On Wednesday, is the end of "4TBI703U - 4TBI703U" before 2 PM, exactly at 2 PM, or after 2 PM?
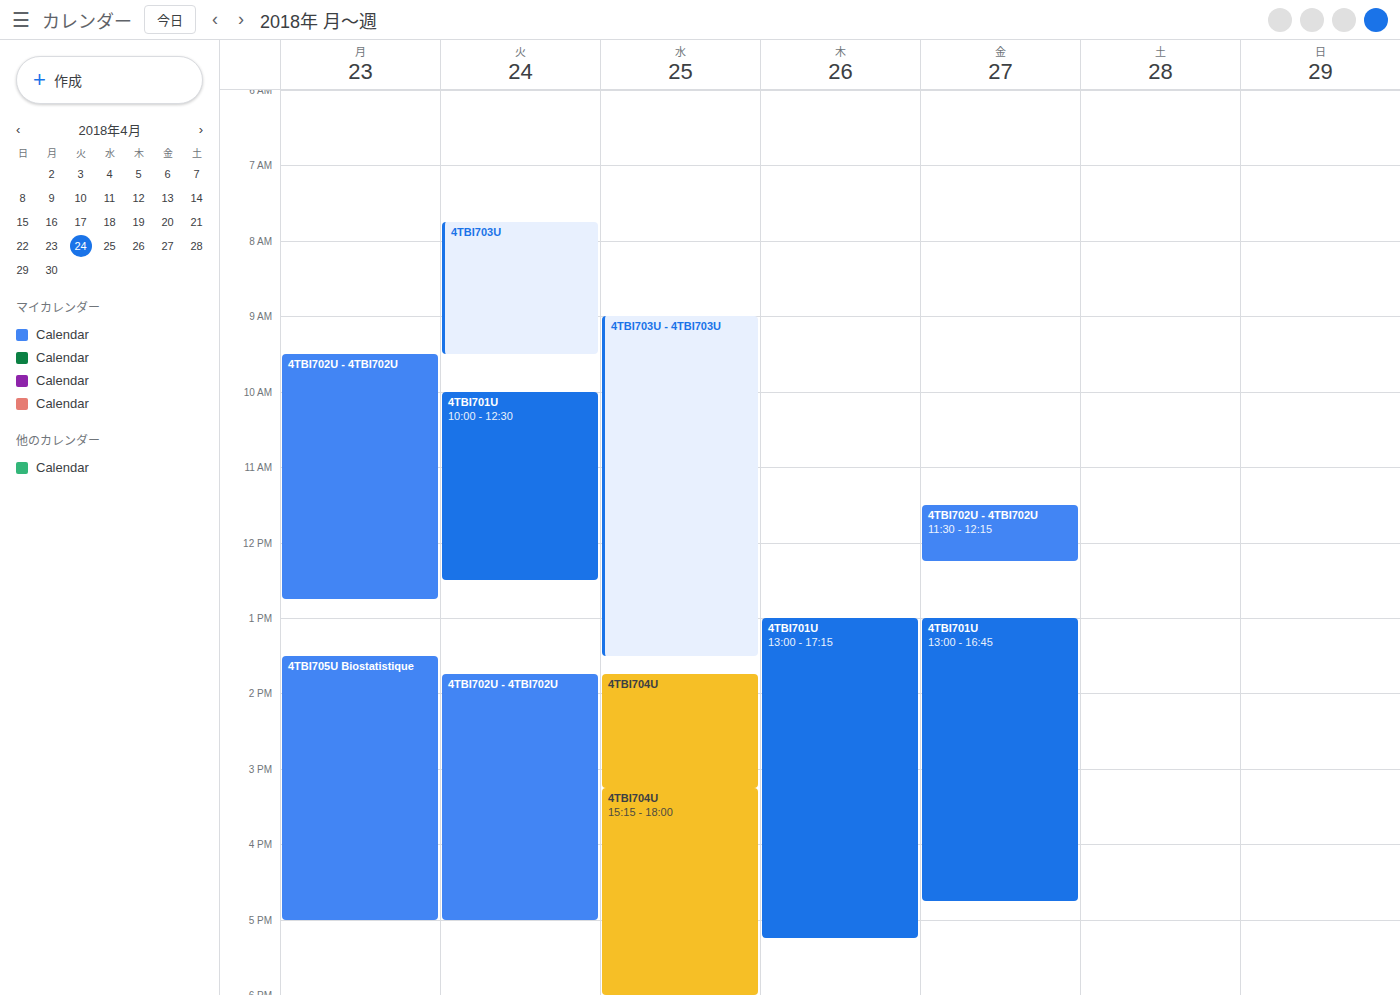
1:30 PM -- before 2 PM, 30 minutes above the 2 PM line.